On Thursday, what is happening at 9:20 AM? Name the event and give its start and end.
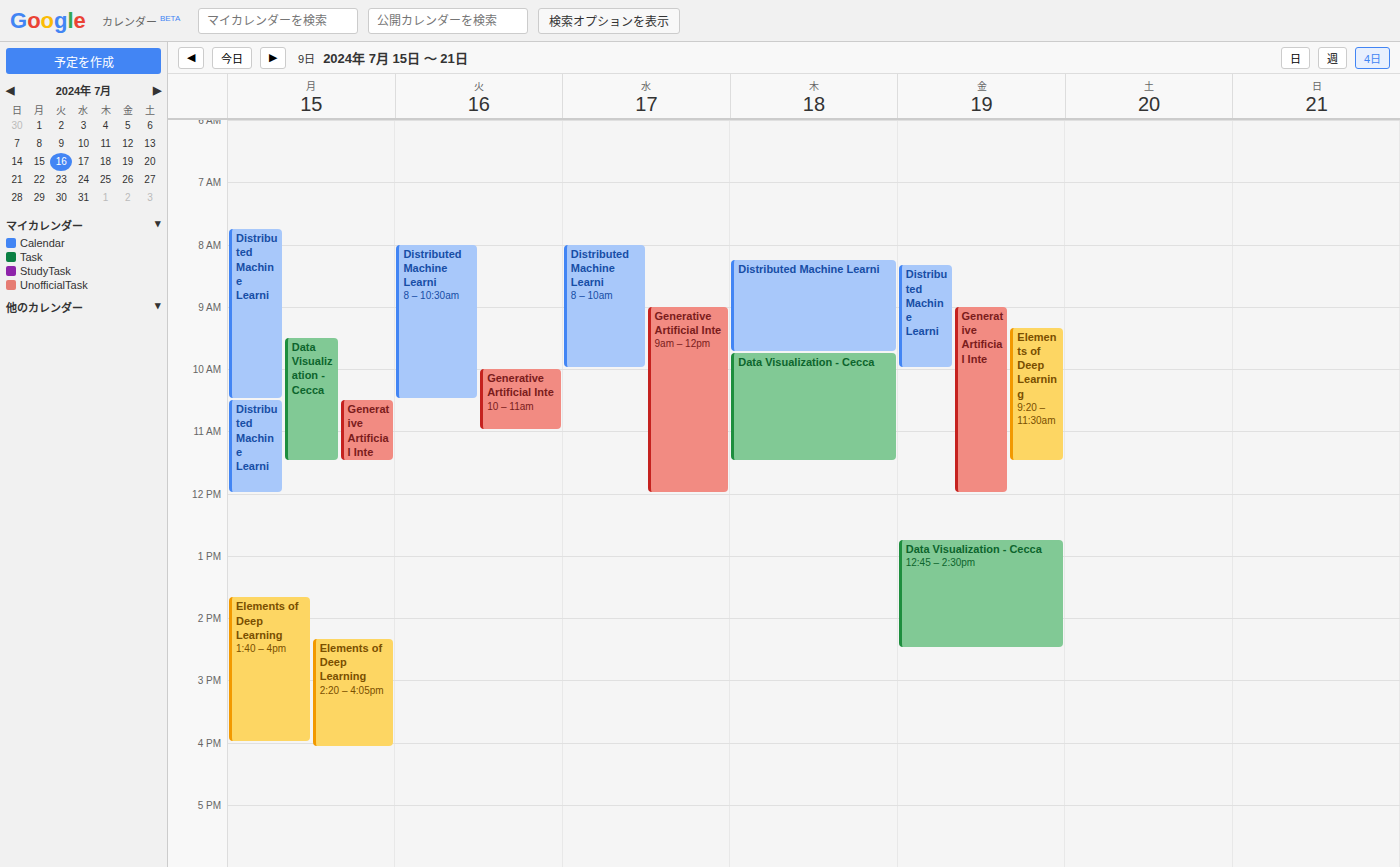
"Distributed Machine Learni", 8:15 AM to 9:45 AM